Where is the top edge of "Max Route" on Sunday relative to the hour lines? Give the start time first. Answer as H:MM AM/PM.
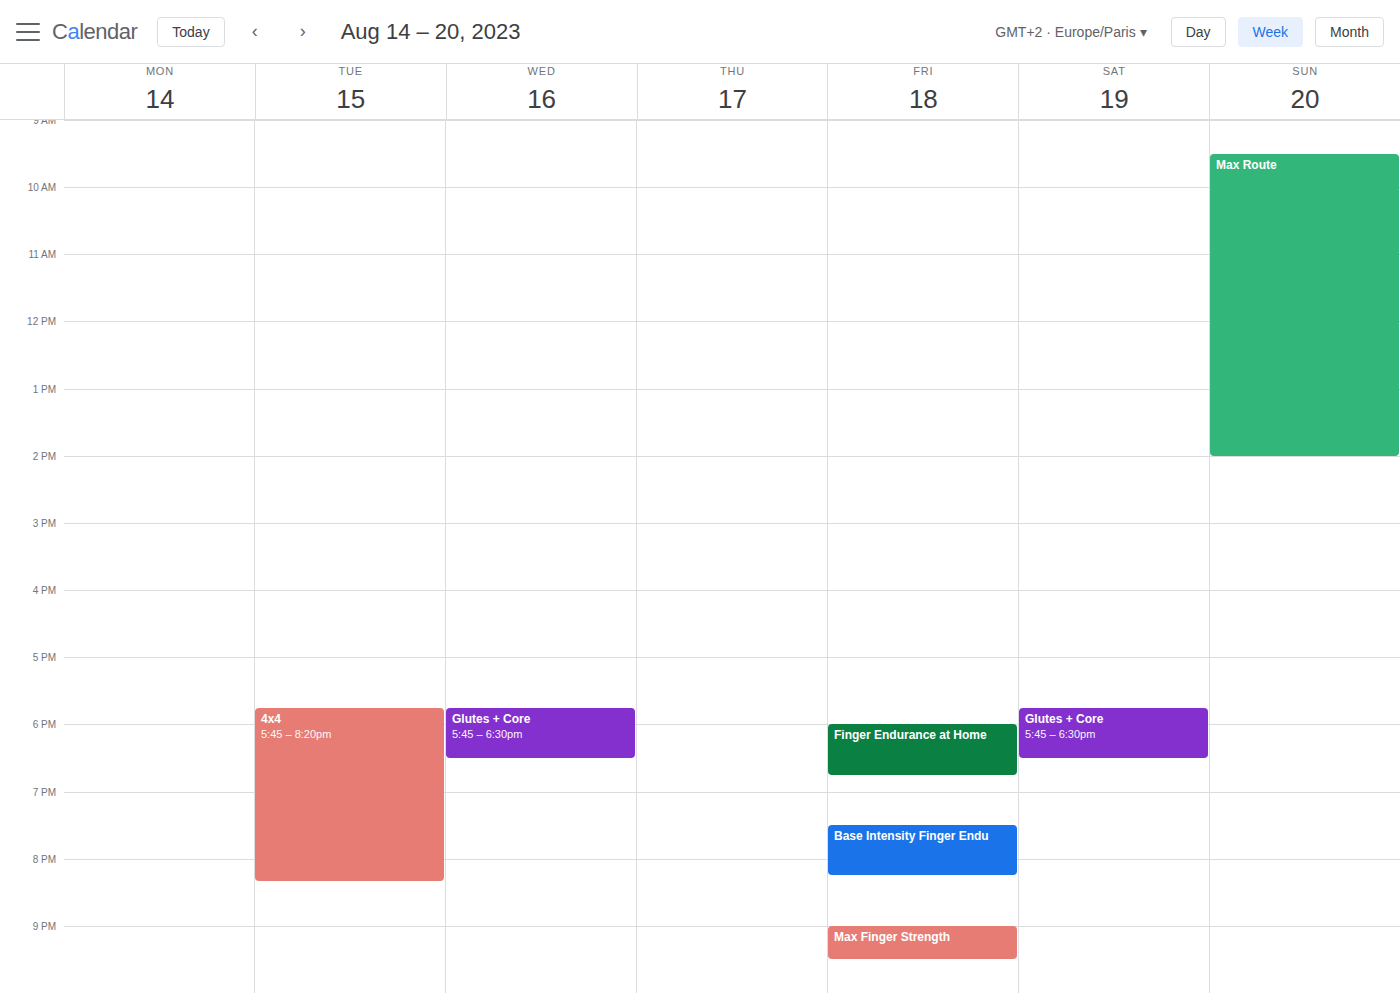
9:30 AM -- halfway between the 9 AM and 10 AM lines.